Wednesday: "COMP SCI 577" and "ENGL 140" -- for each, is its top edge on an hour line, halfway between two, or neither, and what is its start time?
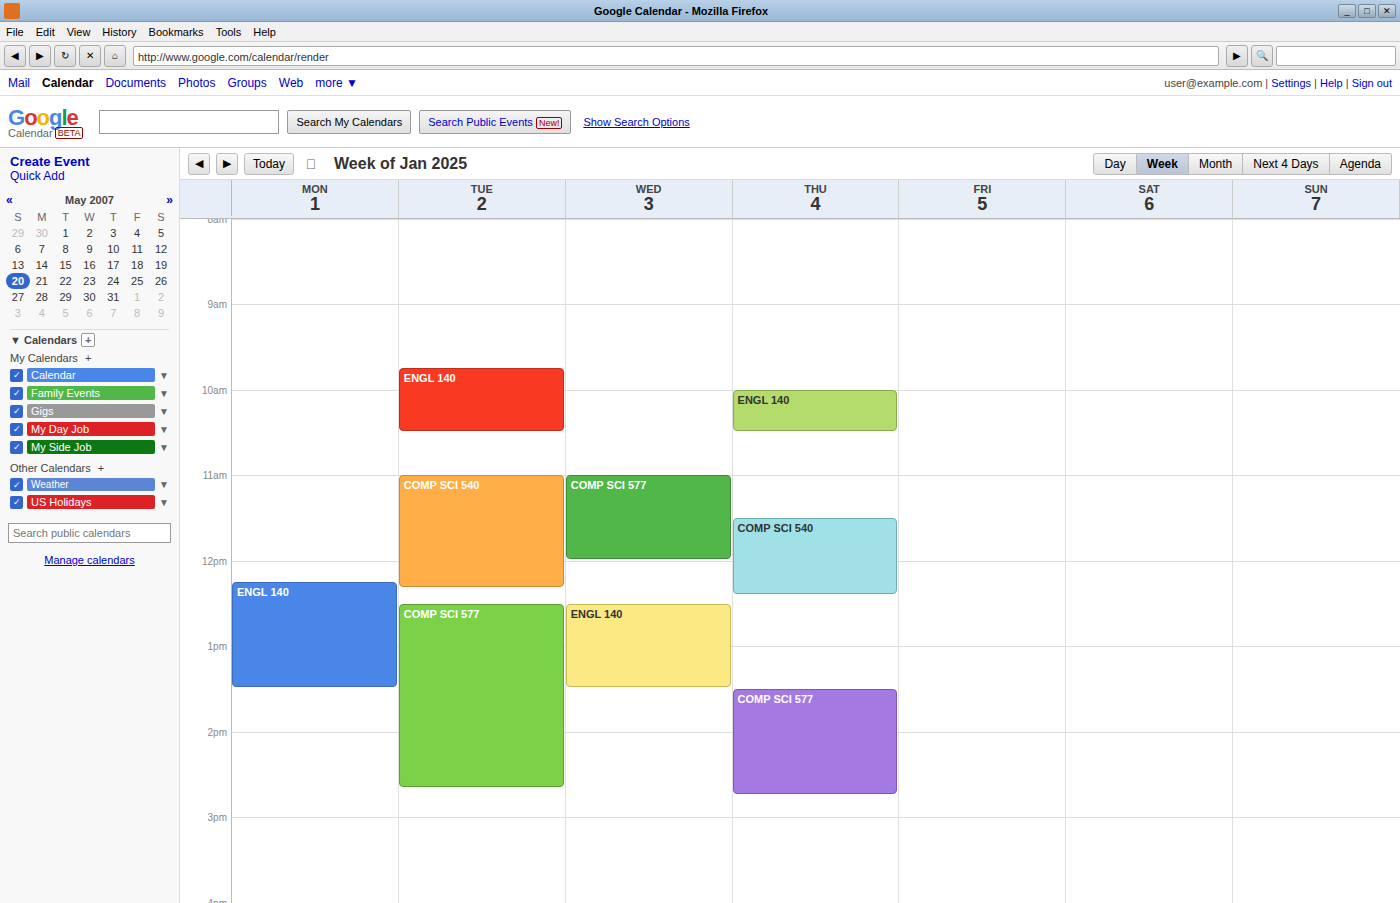
"COMP SCI 577": 11:00 AM, exactly on the 11 AM line. "ENGL 140": 12:30 PM, halfway between the 12 PM and 1 PM lines.